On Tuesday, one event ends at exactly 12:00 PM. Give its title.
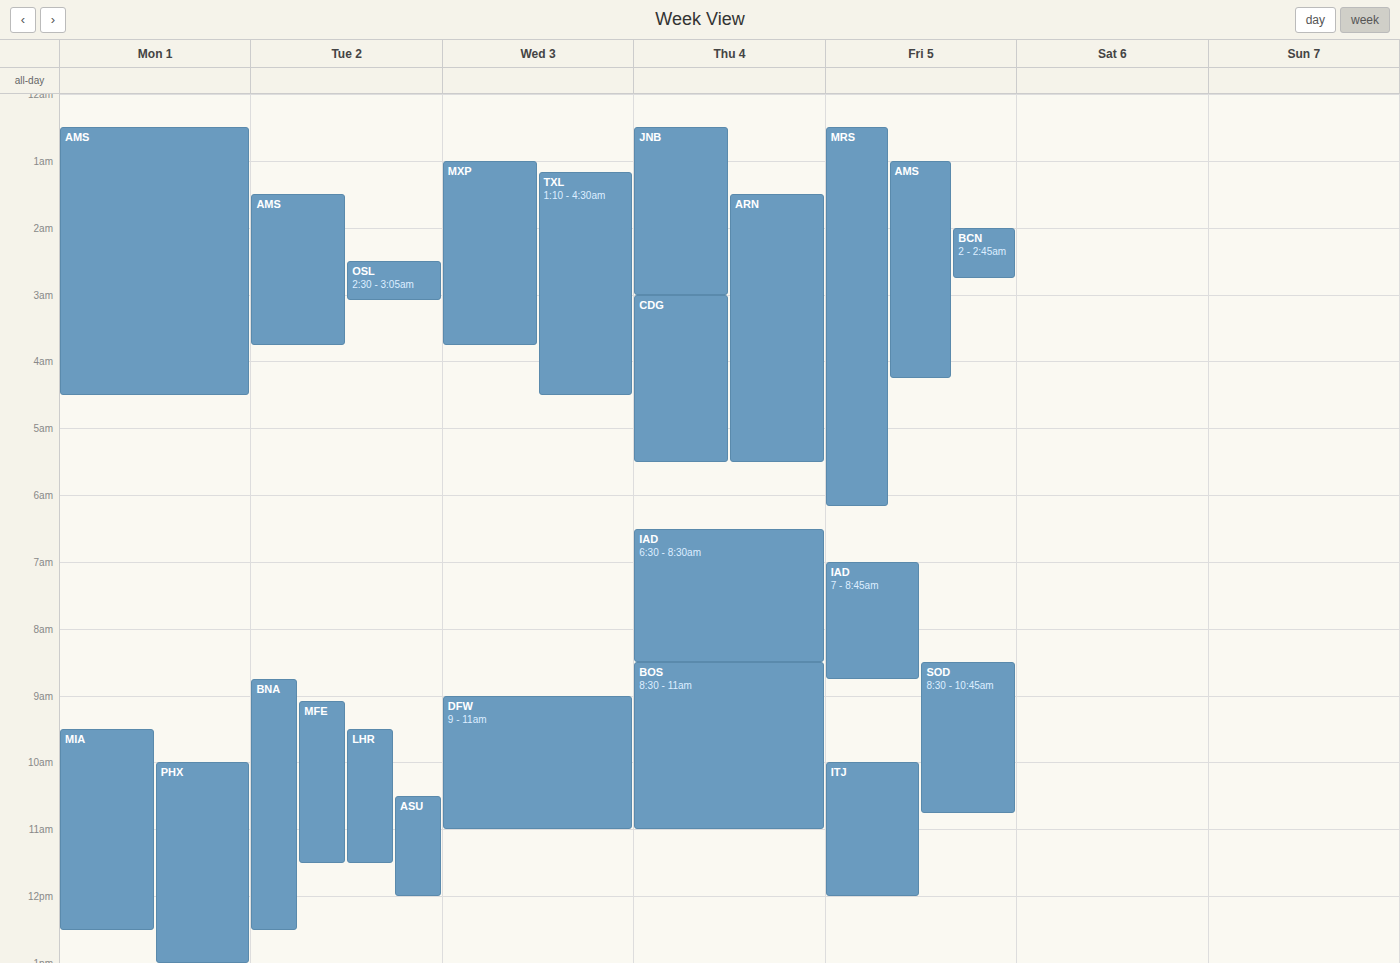
"ASU"